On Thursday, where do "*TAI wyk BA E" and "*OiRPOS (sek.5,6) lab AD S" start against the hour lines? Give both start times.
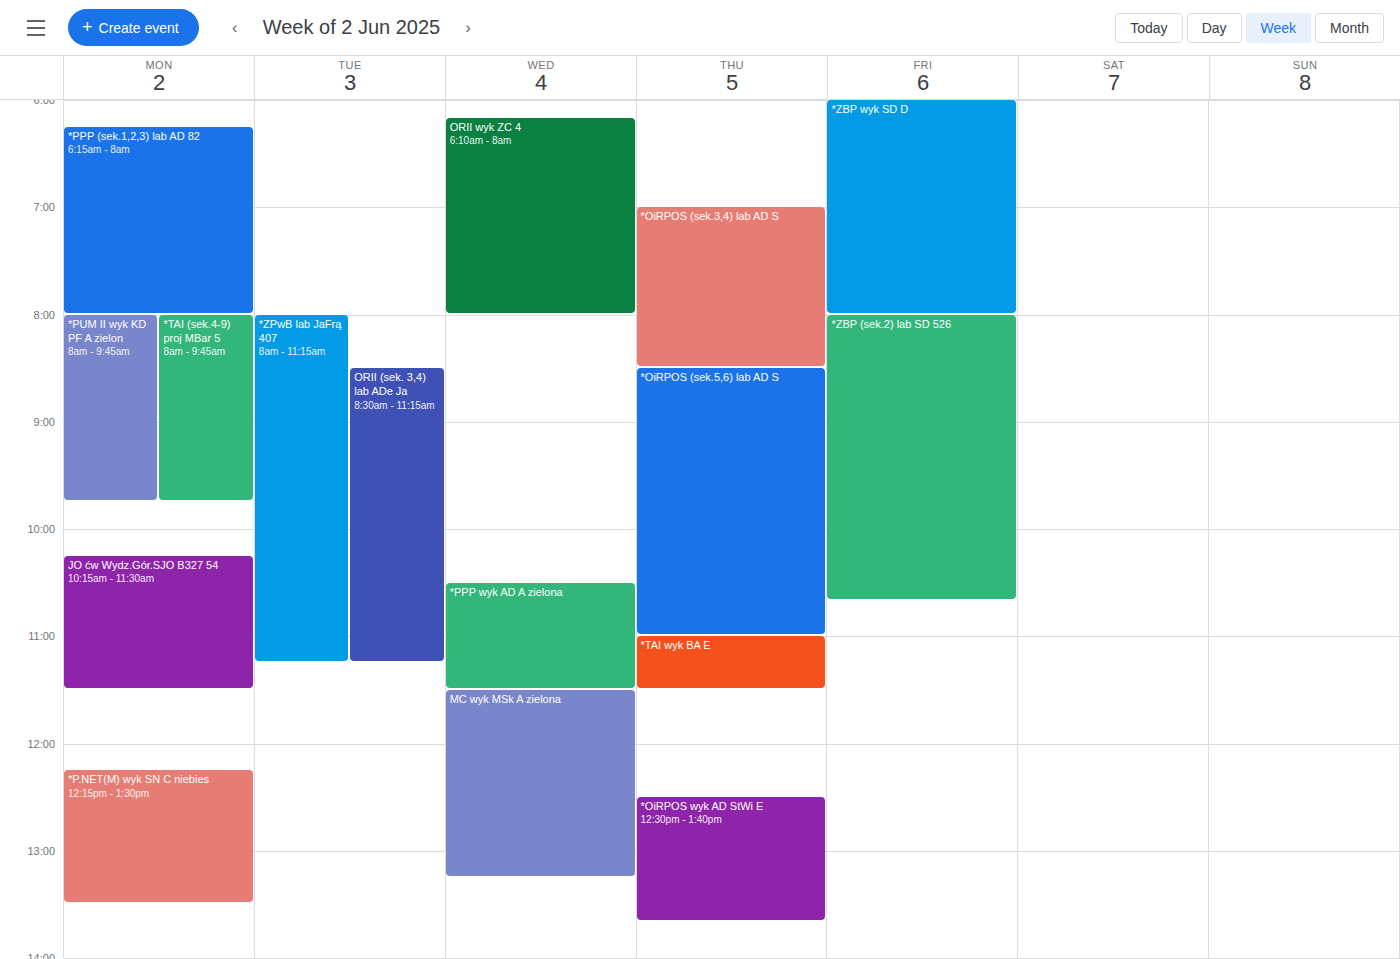
"*TAI wyk BA E": 11:00 AM, exactly on the 11 AM line. "*OiRPOS (sek.5,6) lab AD S": 8:30 AM, halfway between the 8 AM and 9 AM lines.